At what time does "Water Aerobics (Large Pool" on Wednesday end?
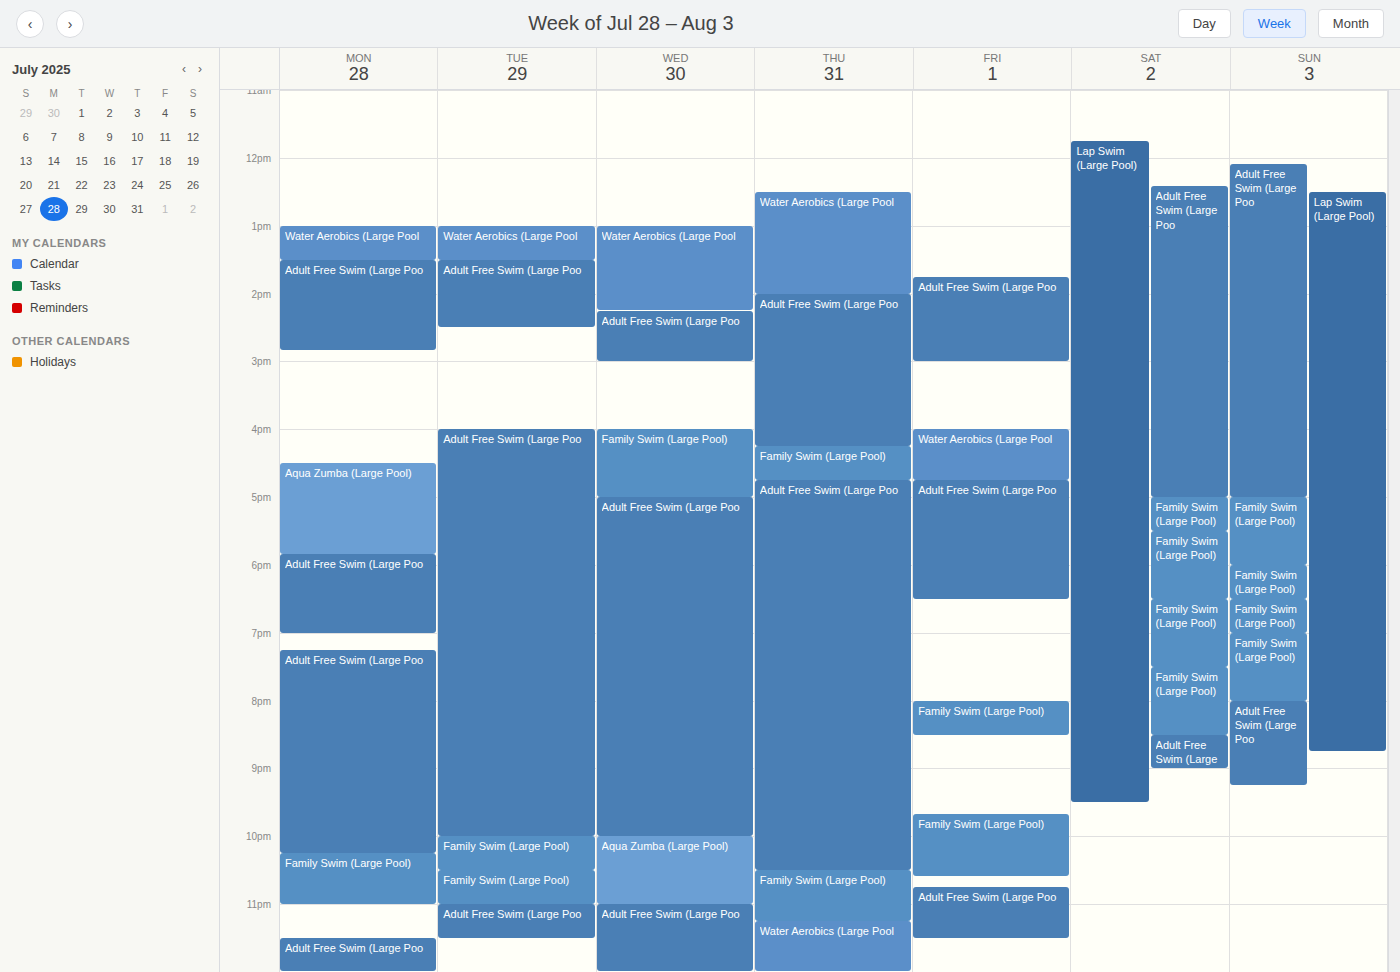
2:15 PM